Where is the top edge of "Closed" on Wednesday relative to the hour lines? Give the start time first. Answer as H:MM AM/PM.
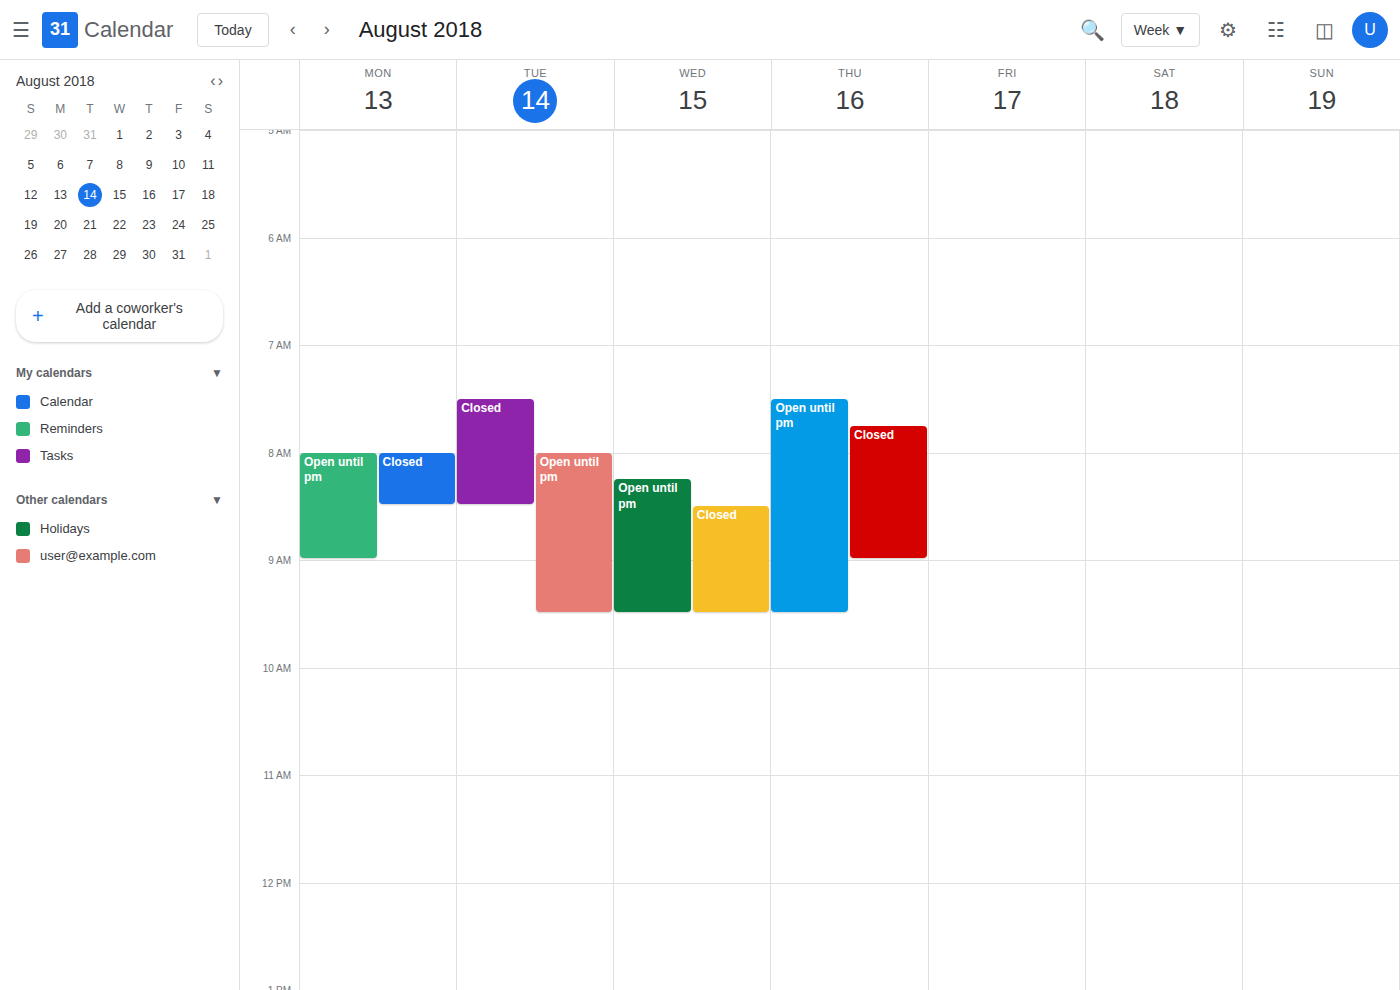
8:30 AM -- halfway between the 8 AM and 9 AM lines.